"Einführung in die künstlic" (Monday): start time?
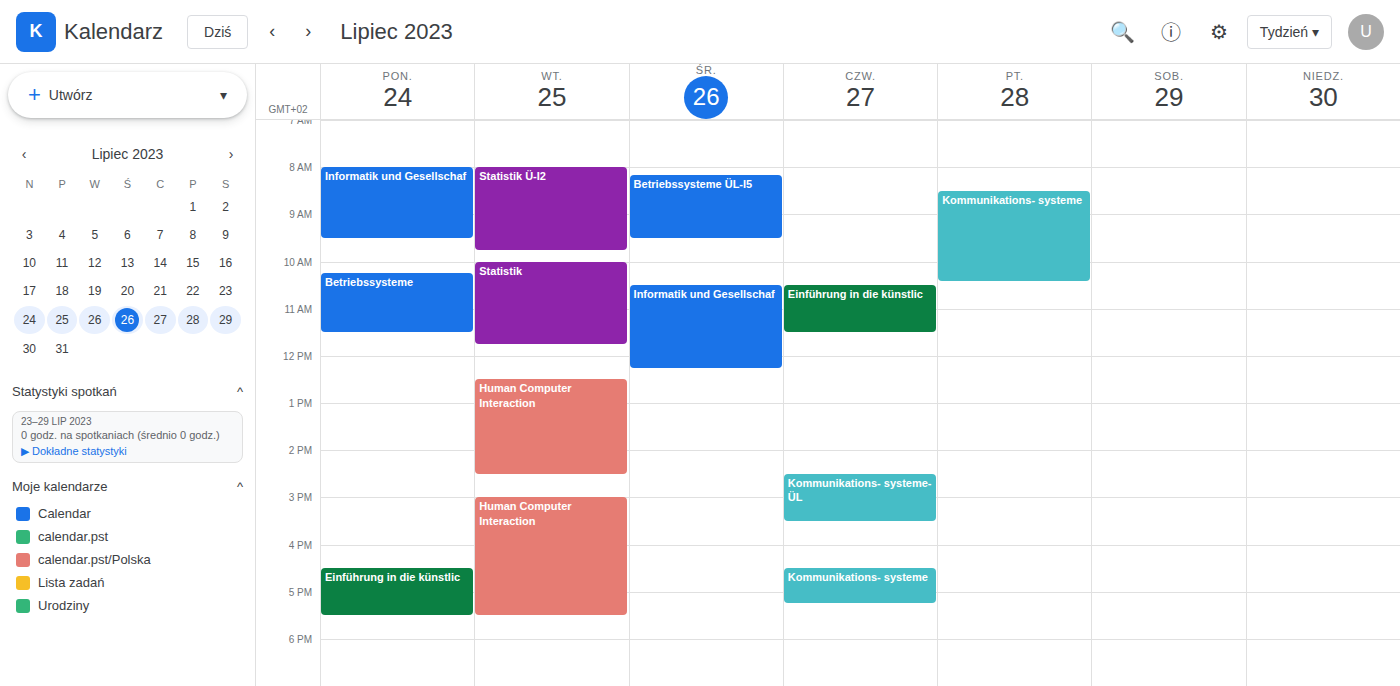
4:30 PM